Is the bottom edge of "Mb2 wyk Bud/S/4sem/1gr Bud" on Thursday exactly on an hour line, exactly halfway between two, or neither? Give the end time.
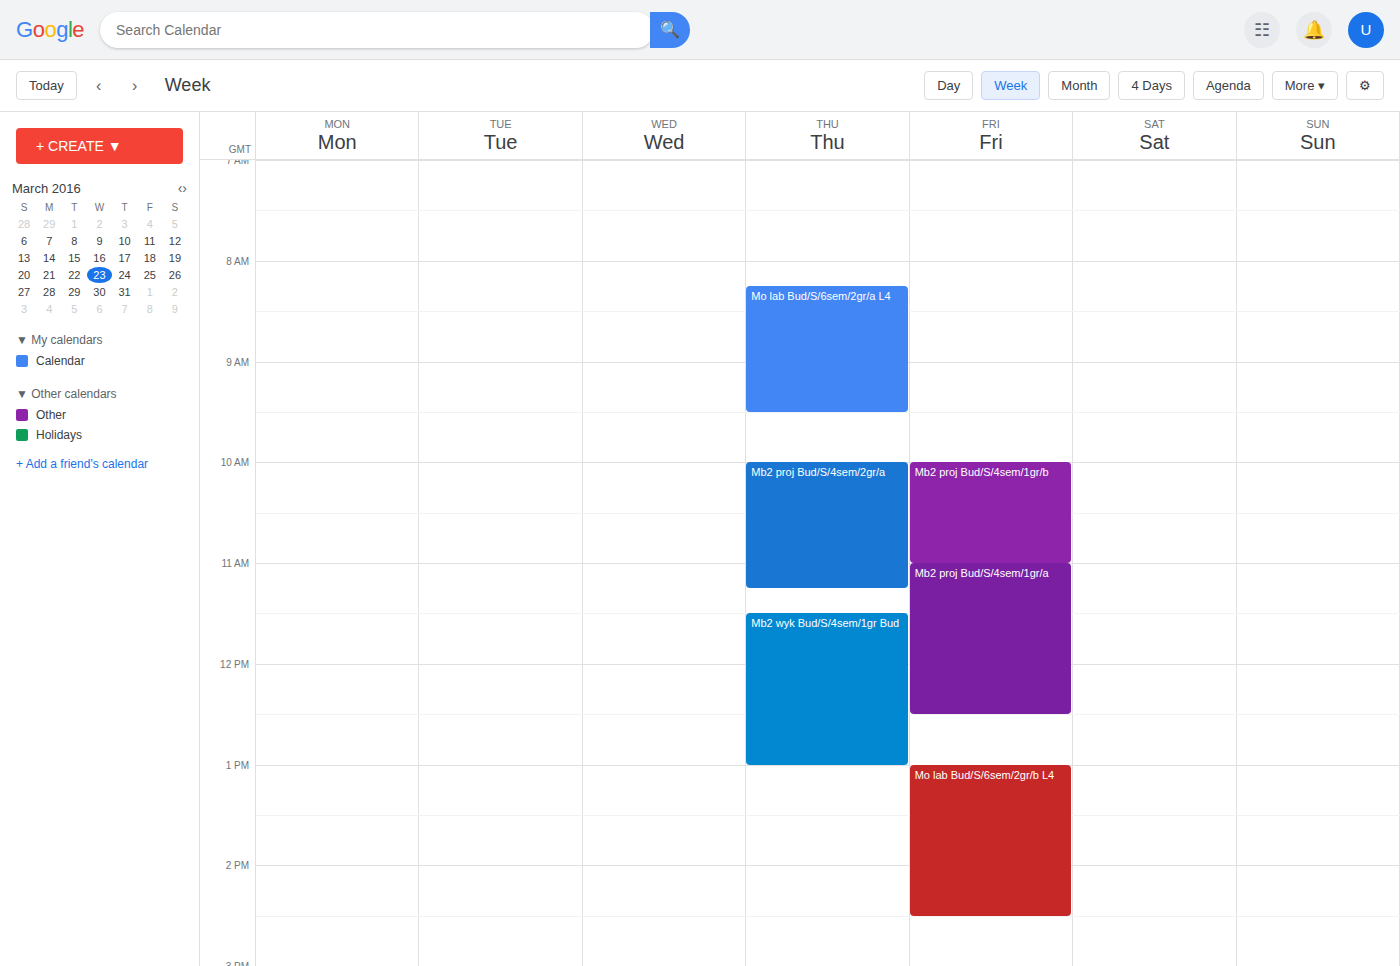
13:00 -- exactly on the 13:00 line.